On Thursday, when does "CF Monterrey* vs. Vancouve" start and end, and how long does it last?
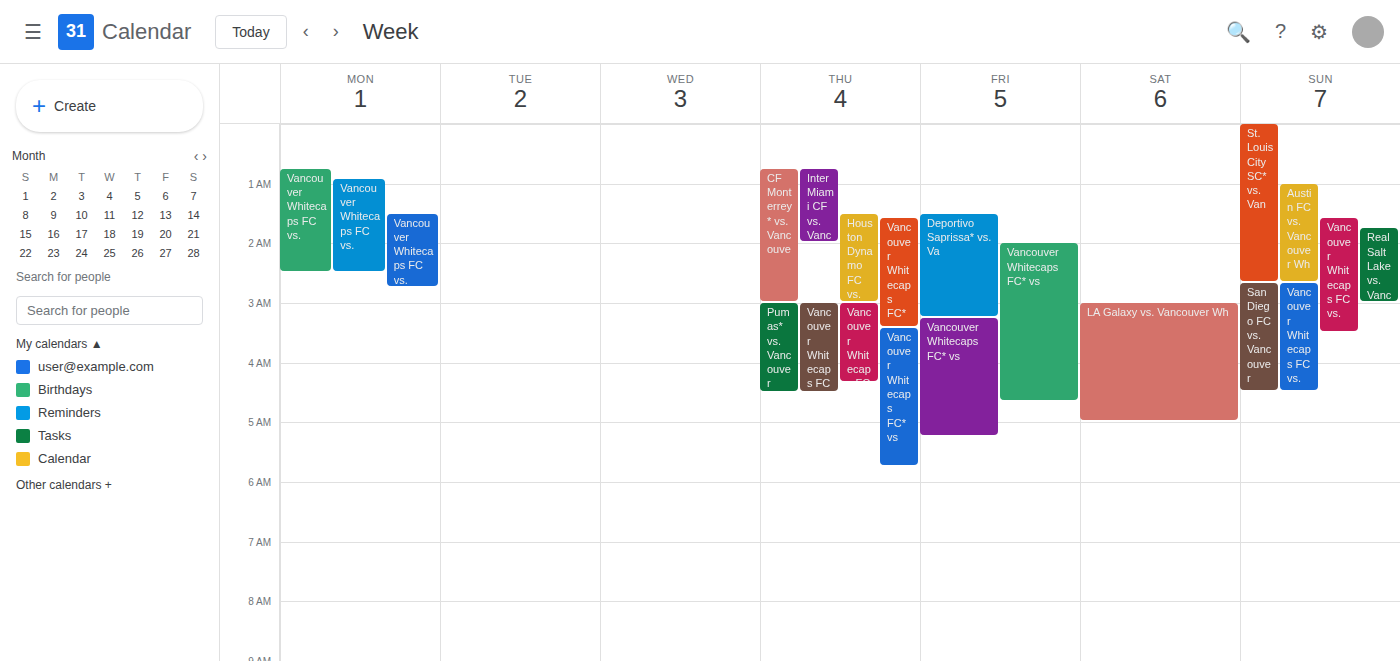
12:45 AM to 3:00 AM, 2 hours 15 minutes